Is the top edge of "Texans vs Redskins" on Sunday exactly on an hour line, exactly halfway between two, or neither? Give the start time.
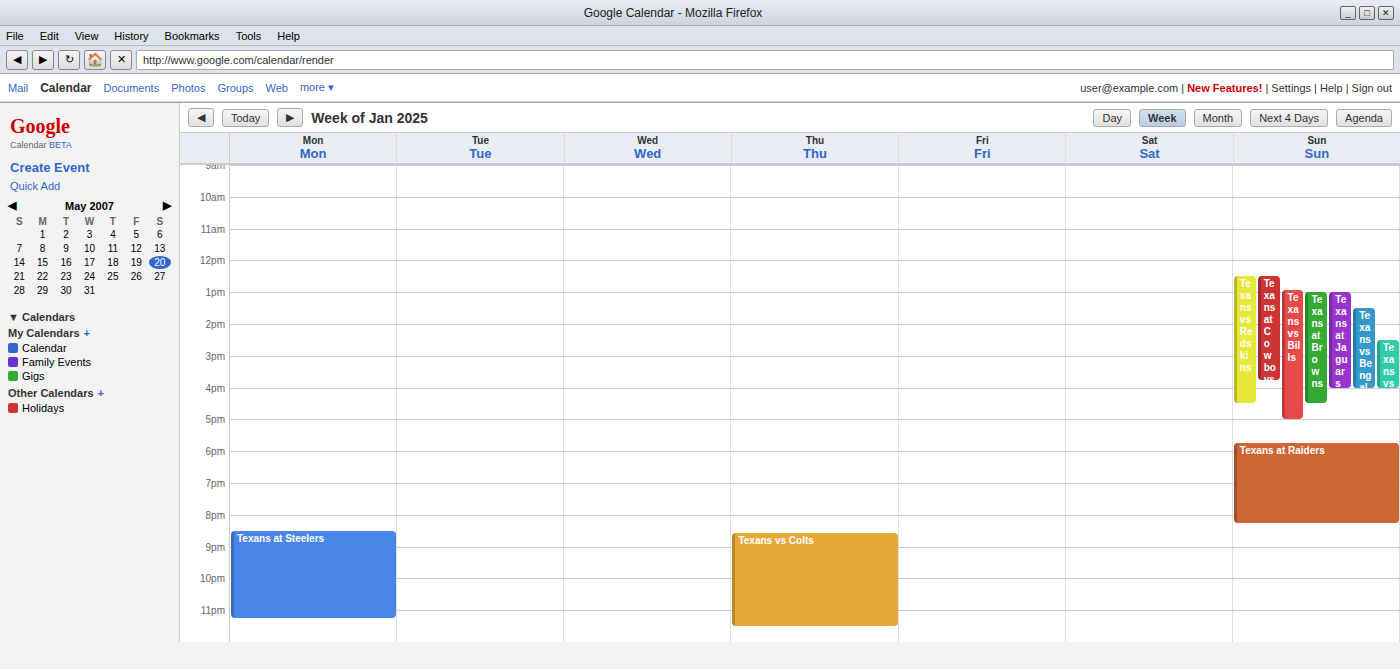
12:30 PM -- halfway between the 12 PM and 1 PM lines.